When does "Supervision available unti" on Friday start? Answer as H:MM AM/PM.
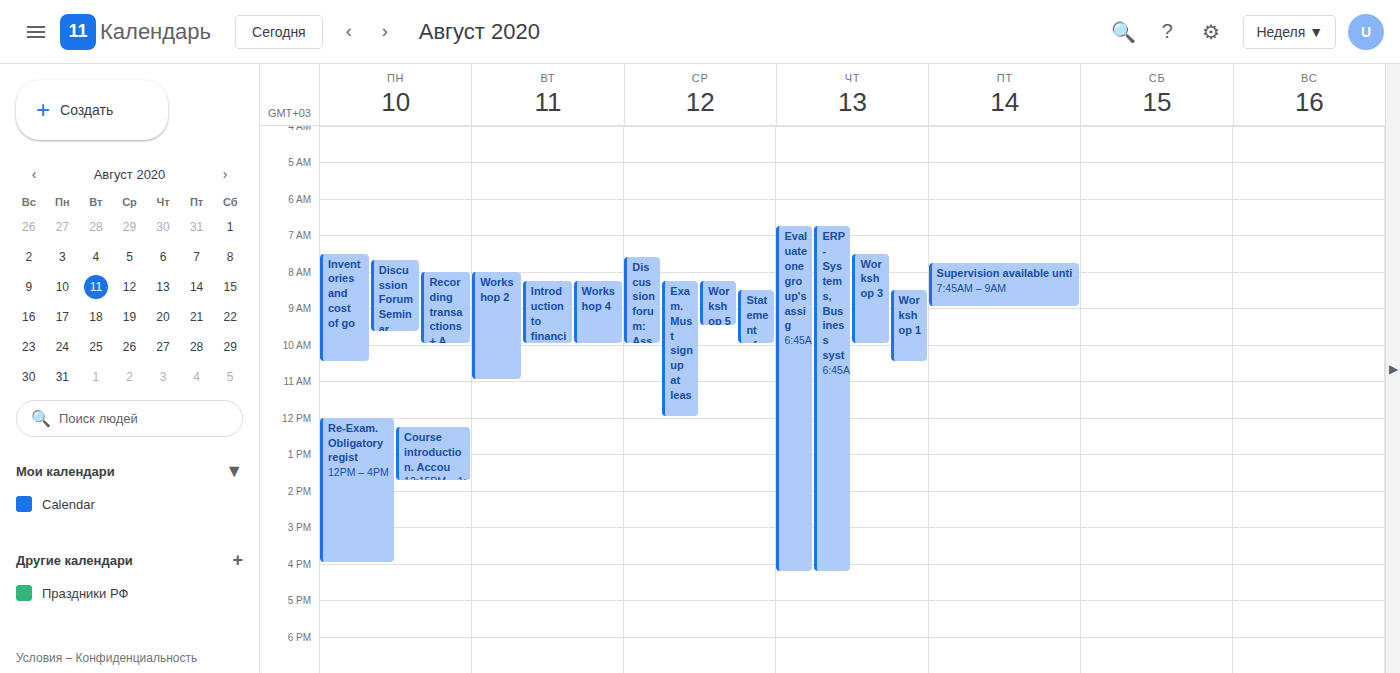
7:45 AM